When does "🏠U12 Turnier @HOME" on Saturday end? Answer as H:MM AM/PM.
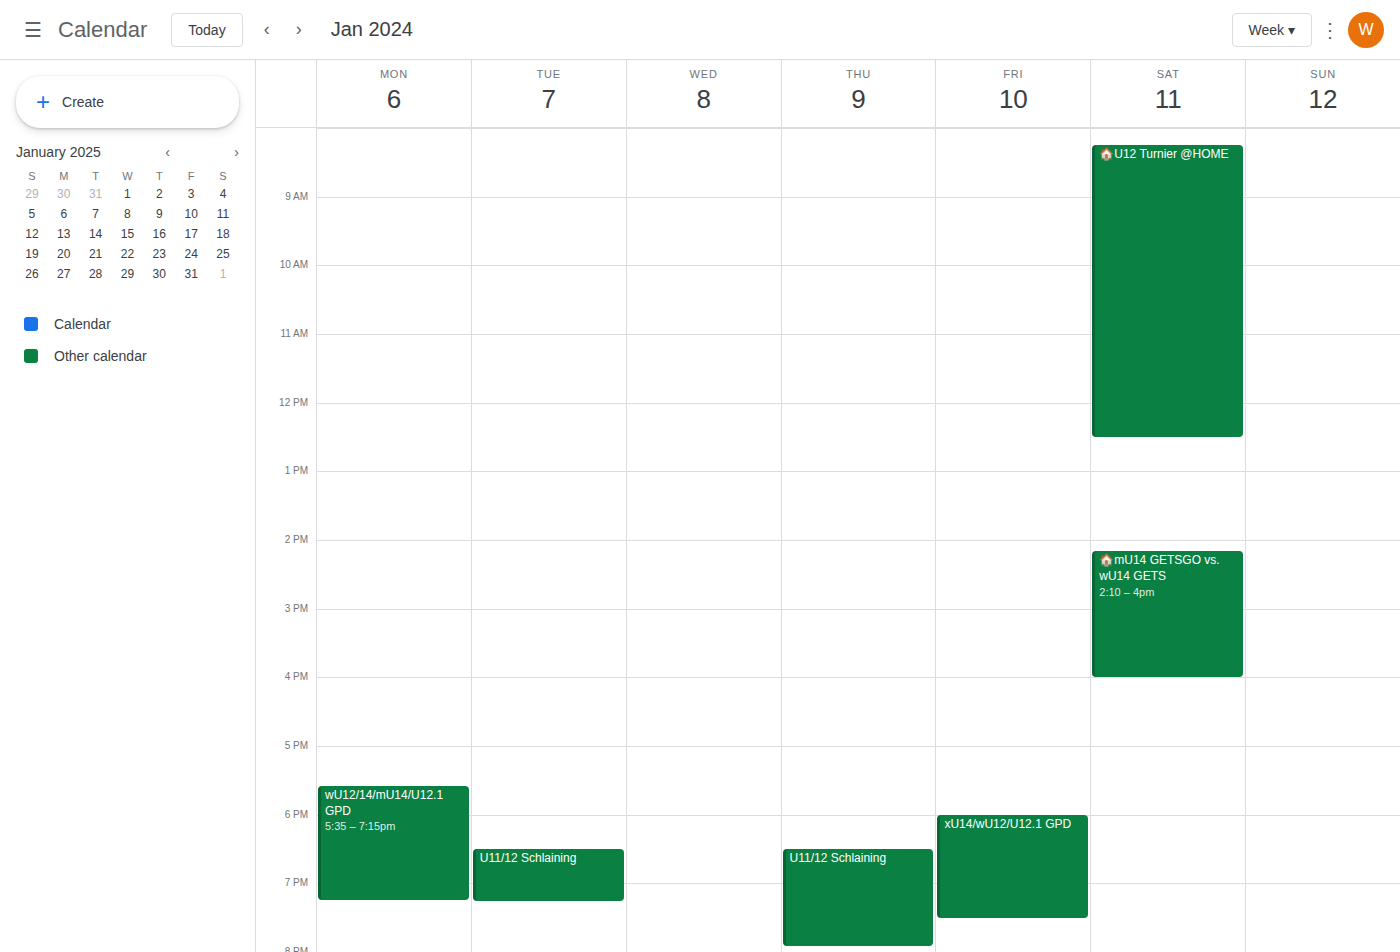
12:30 PM